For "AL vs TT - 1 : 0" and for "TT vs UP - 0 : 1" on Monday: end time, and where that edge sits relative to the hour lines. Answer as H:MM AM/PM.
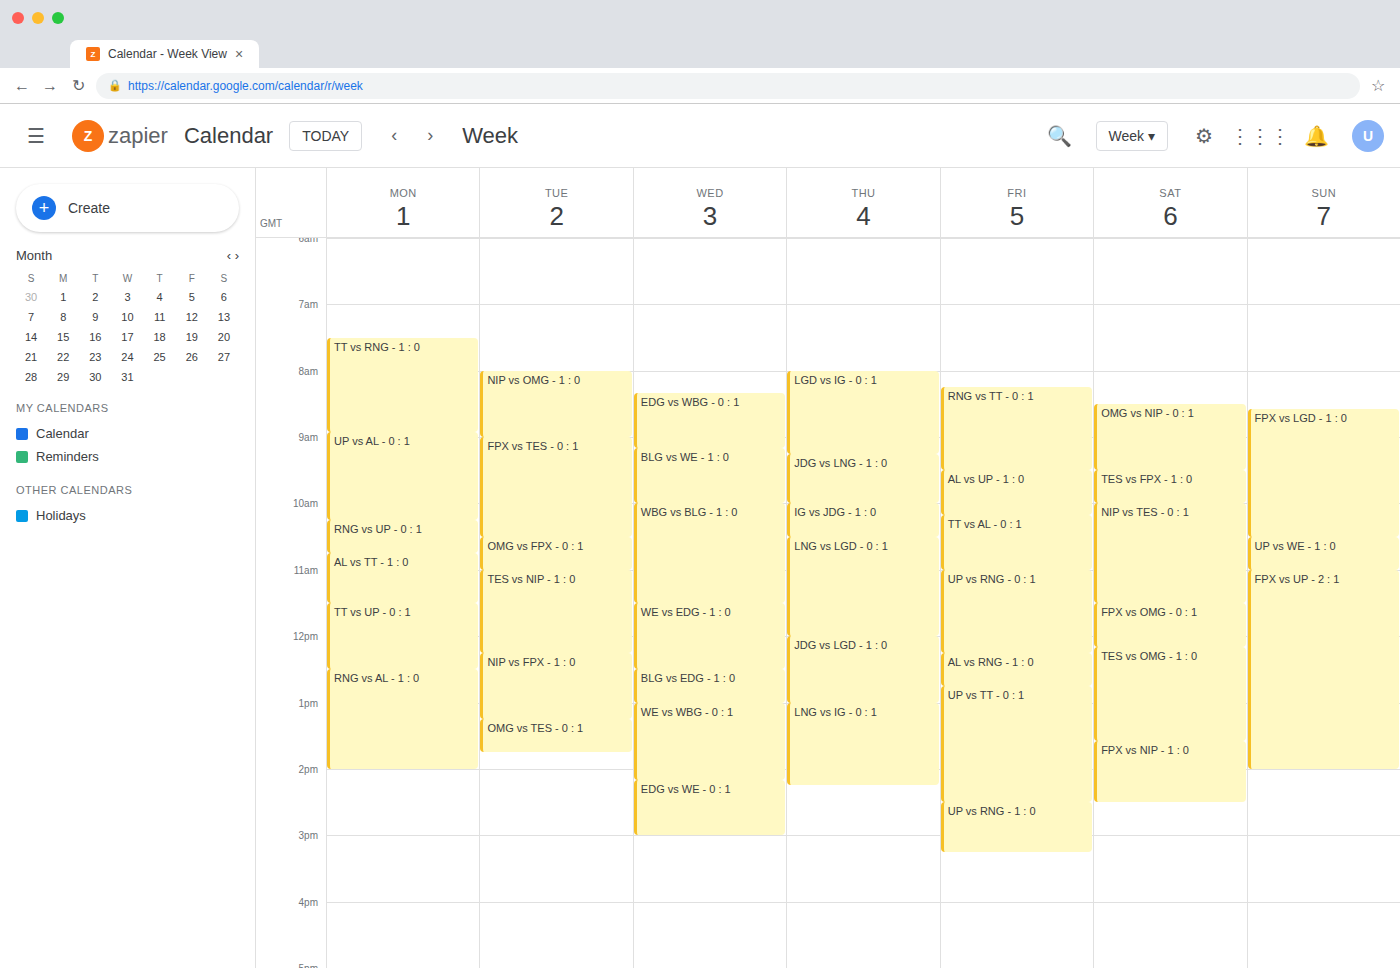
"AL vs TT - 1 : 0": 11:30 AM, halfway between the 11 AM and 12 PM lines. "TT vs UP - 0 : 1": 12:30 PM, halfway between the 12 PM and 1 PM lines.